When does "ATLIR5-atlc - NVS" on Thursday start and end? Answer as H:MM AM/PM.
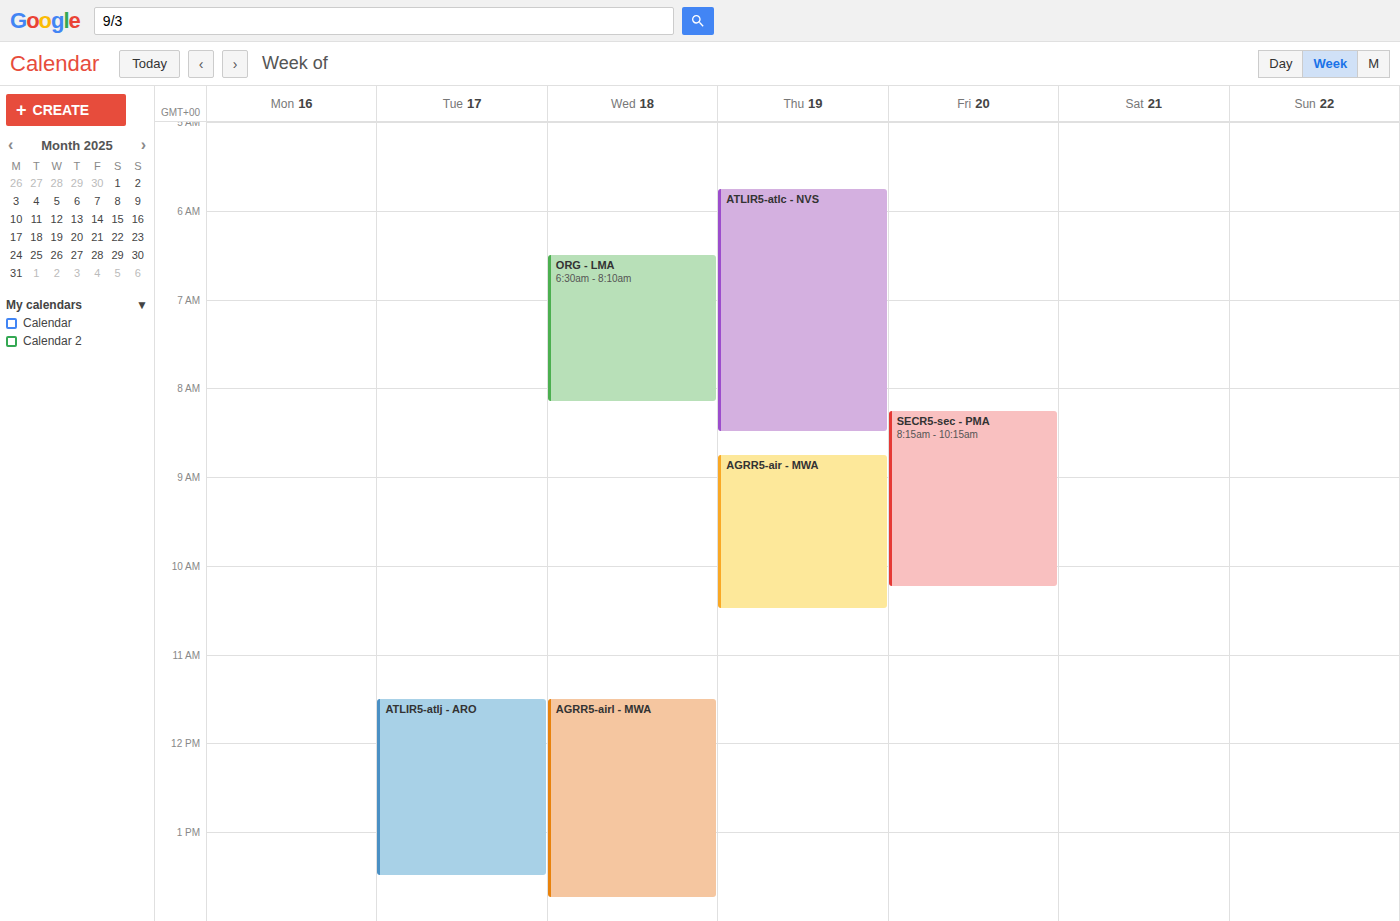
5:45 AM to 8:30 AM